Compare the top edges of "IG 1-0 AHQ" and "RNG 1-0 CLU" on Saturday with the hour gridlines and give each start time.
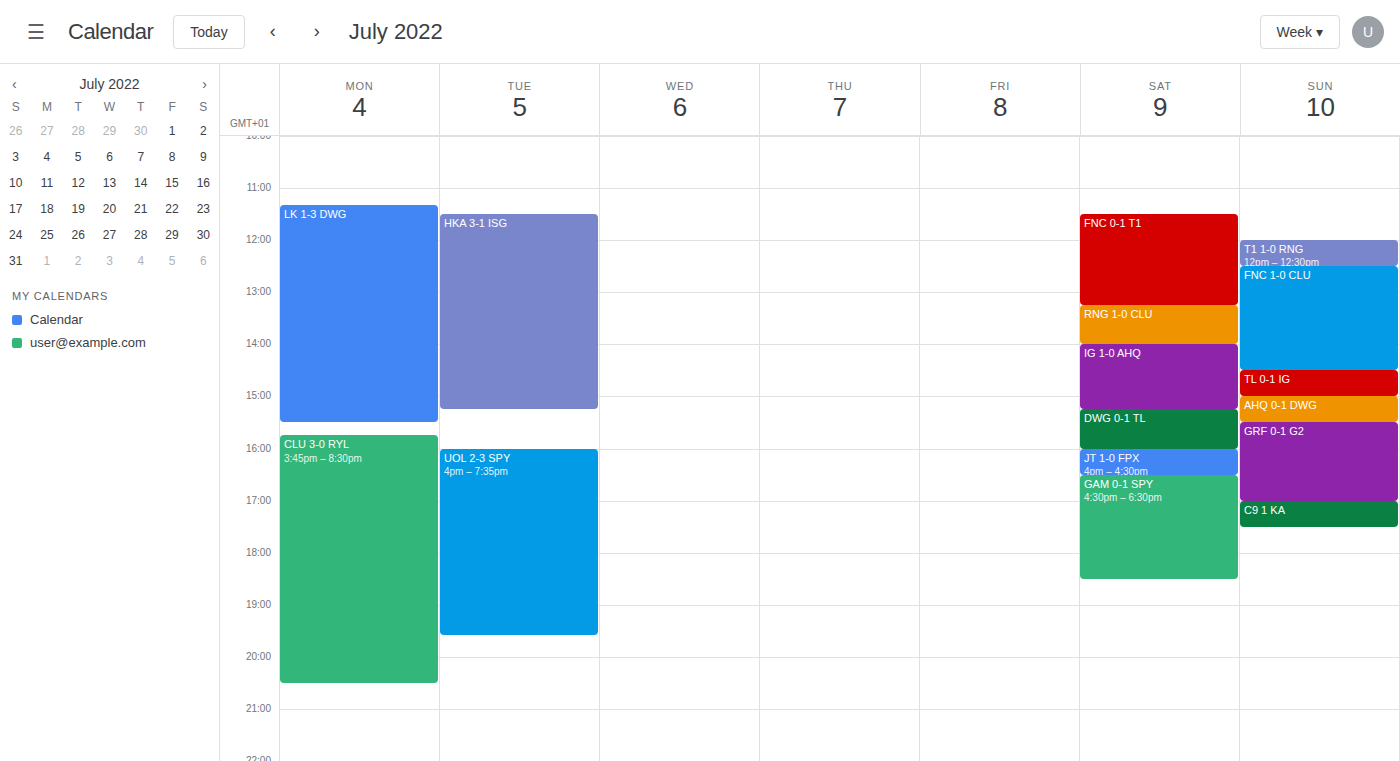
"IG 1-0 AHQ": 2:00 PM, exactly on the 2 PM line. "RNG 1-0 CLU": 1:15 PM, neither: a quarter of the way from the 1 PM line to the 2 PM line.